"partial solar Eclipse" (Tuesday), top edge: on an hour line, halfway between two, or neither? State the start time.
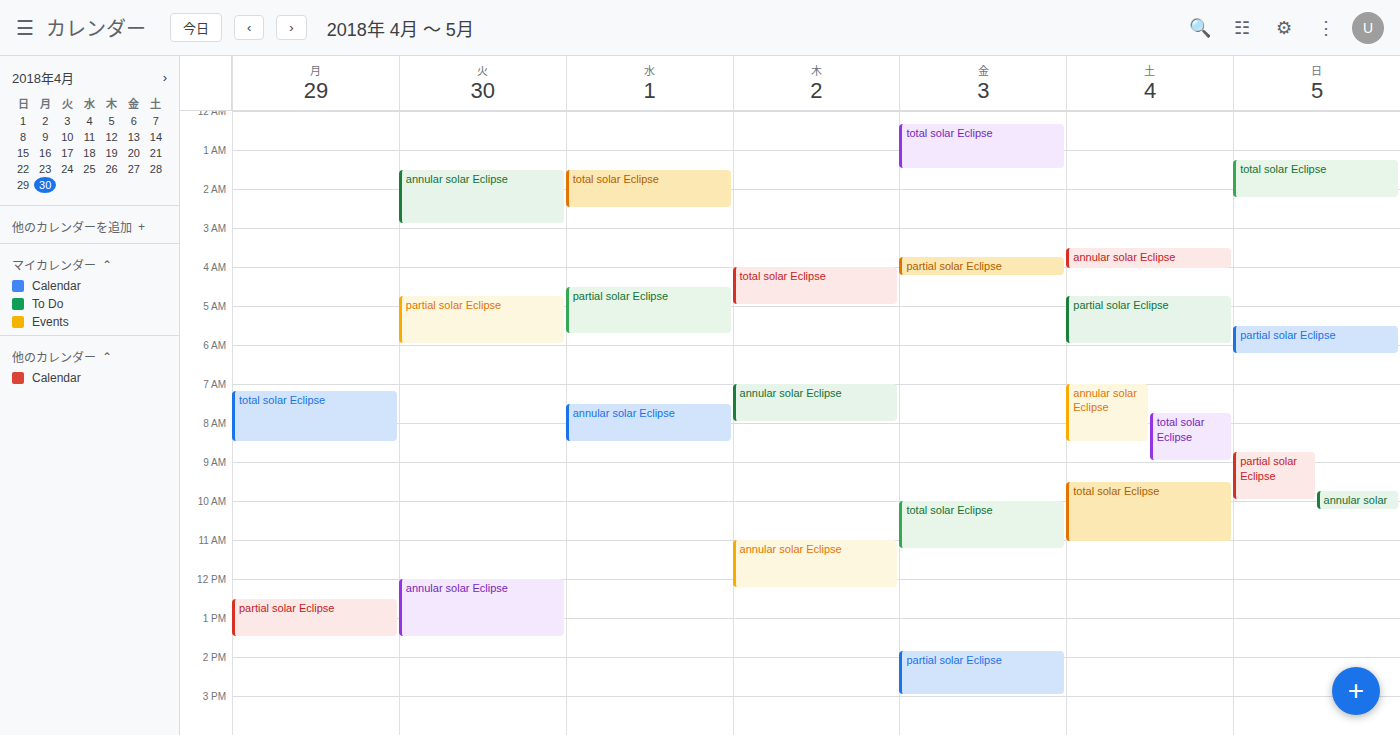
4:45 AM -- neither: three quarters of the way from the 4 AM line to the 5 AM line.